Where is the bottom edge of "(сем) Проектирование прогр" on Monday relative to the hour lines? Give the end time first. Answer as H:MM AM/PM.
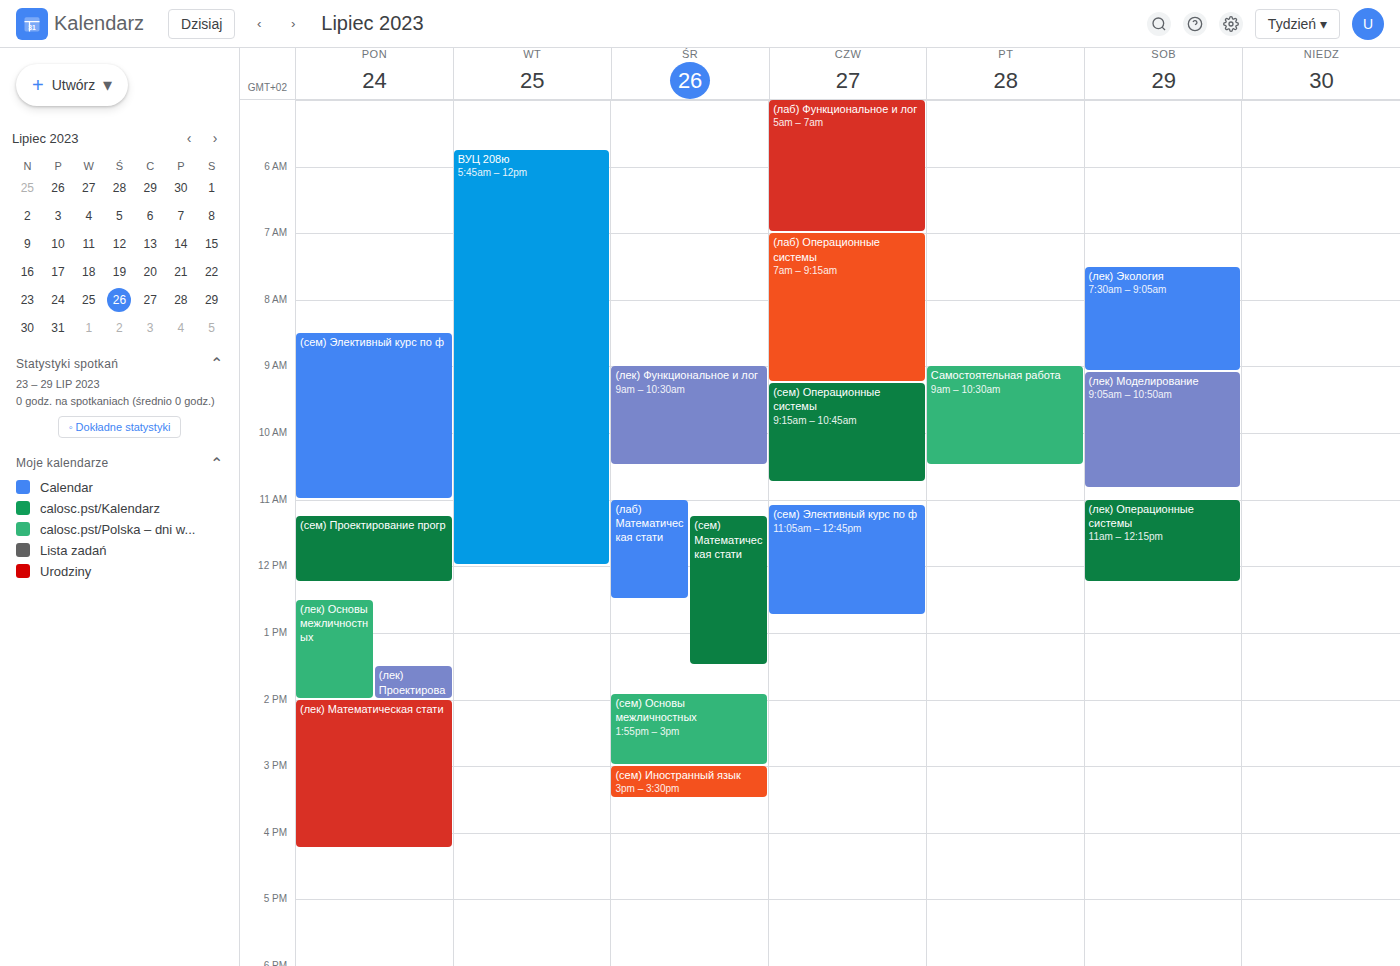
12:15 PM -- neither: a quarter of the way from the 12 PM line to the 1 PM line.